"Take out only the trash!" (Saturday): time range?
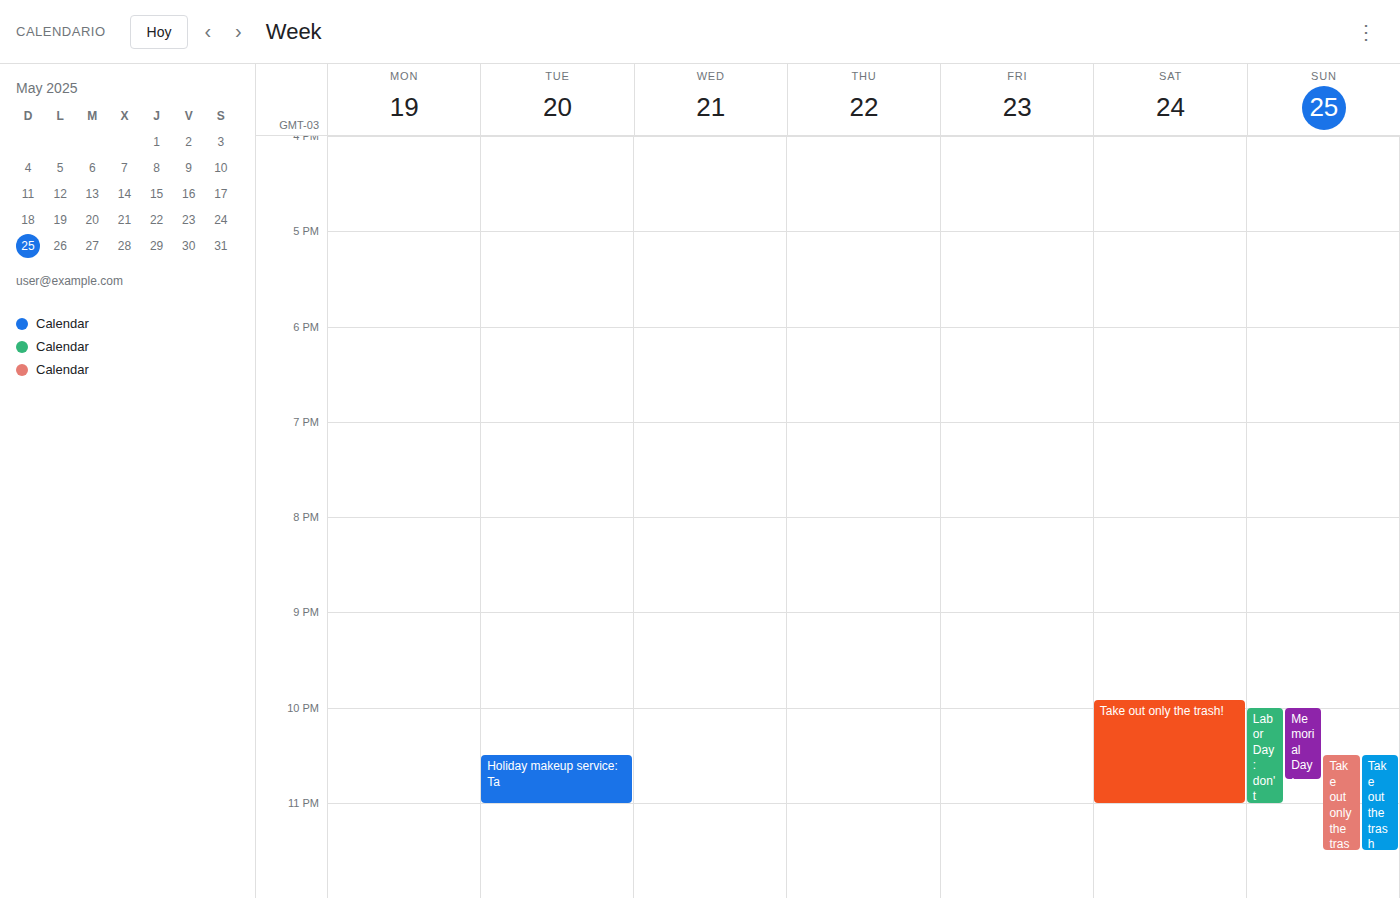
21:55 to 23:00